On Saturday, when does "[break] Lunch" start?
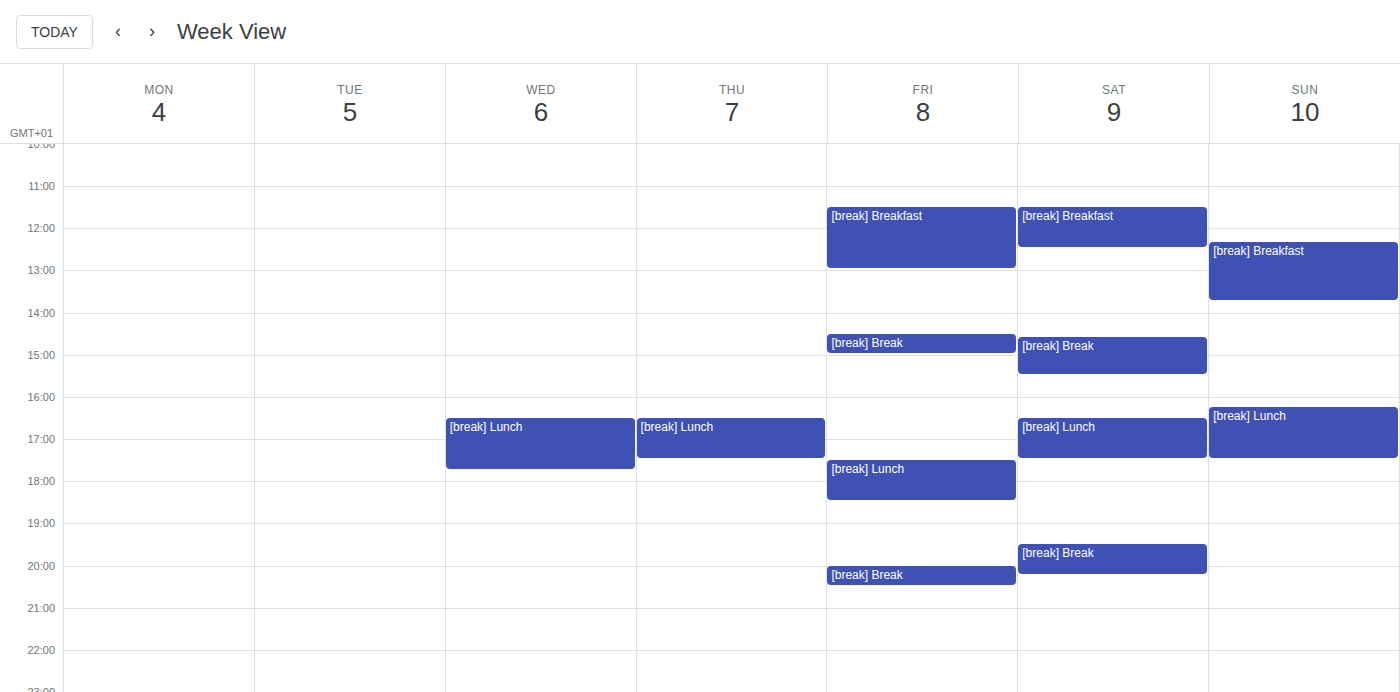
4:30 PM